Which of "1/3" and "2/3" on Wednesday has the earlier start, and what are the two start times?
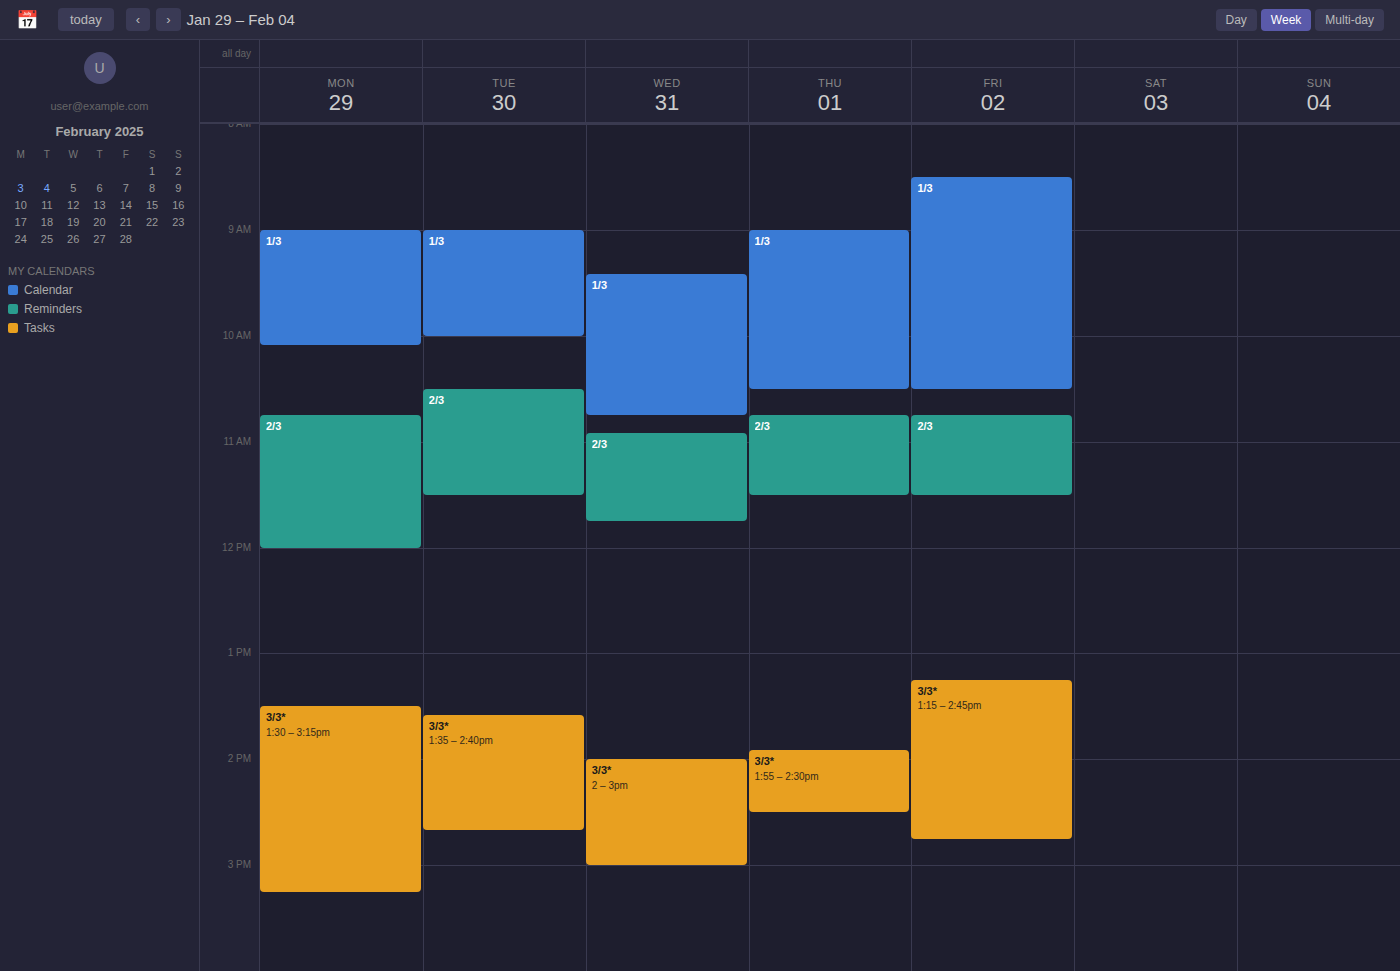
"1/3" 9:25 AM; "2/3" 10:55 AM.